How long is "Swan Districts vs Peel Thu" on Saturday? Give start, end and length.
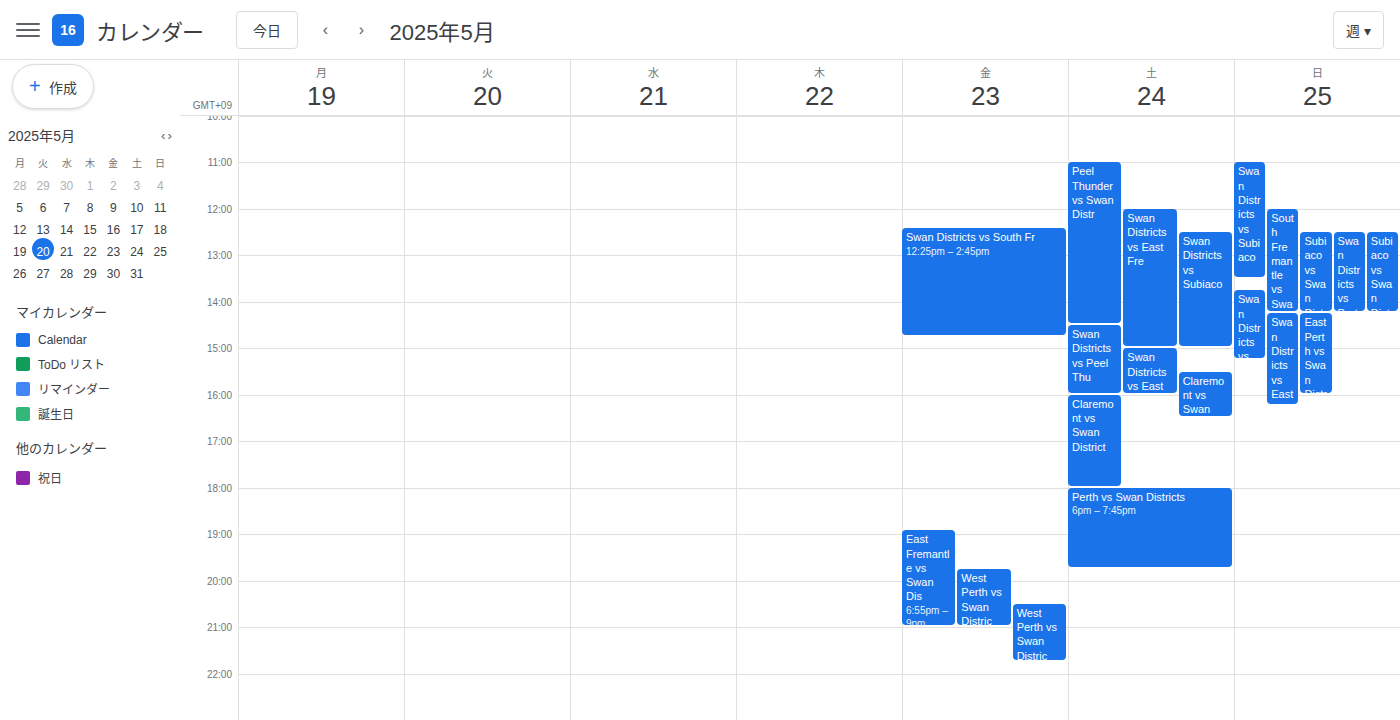
2:30 PM to 4:00 PM, 1 hour 30 minutes